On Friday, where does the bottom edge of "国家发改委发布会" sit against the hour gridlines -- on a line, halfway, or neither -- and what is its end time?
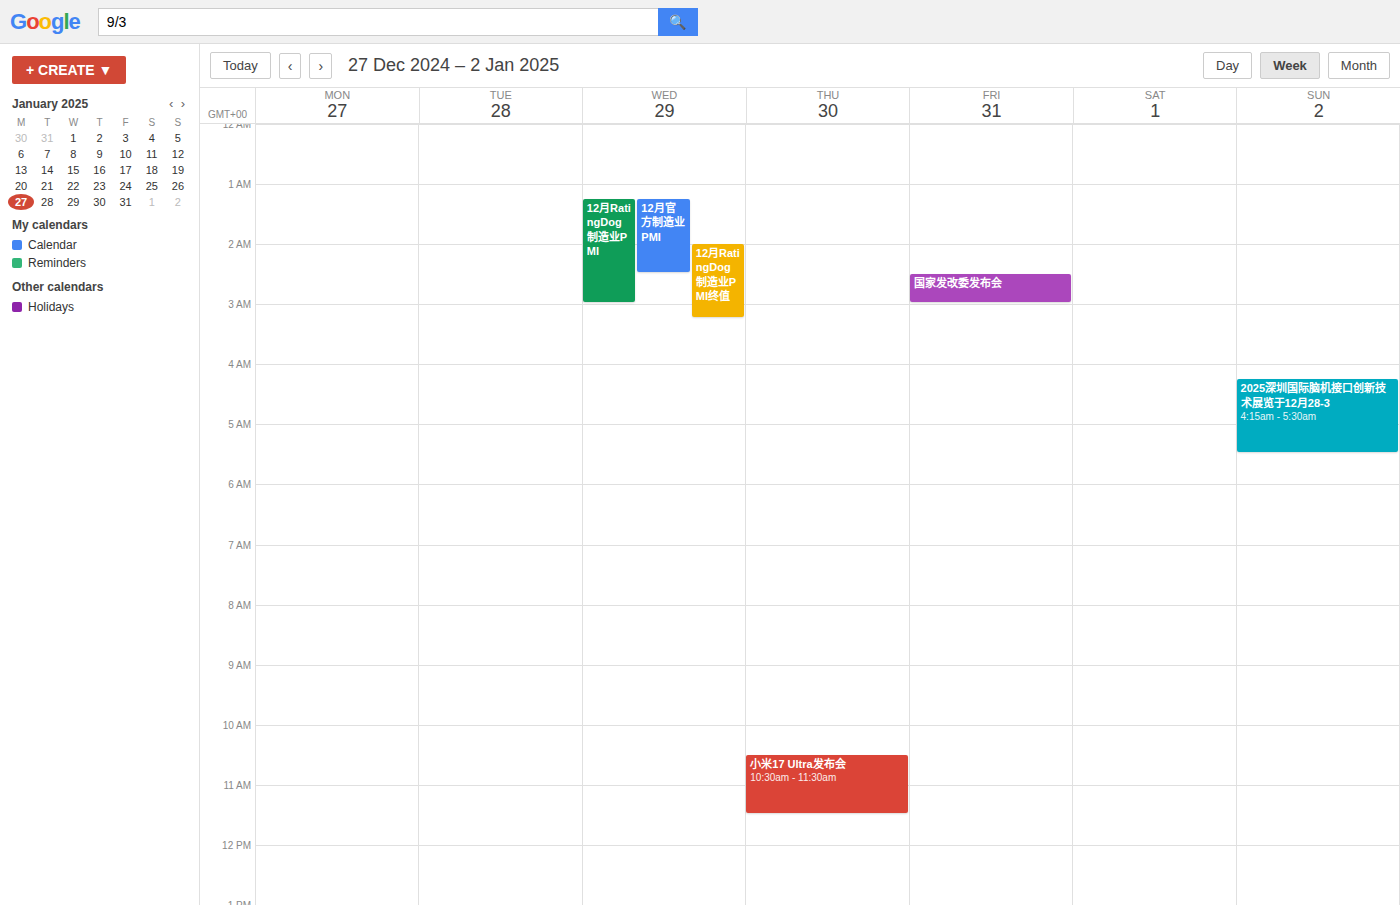
3:00 AM -- exactly on the 3 AM line.